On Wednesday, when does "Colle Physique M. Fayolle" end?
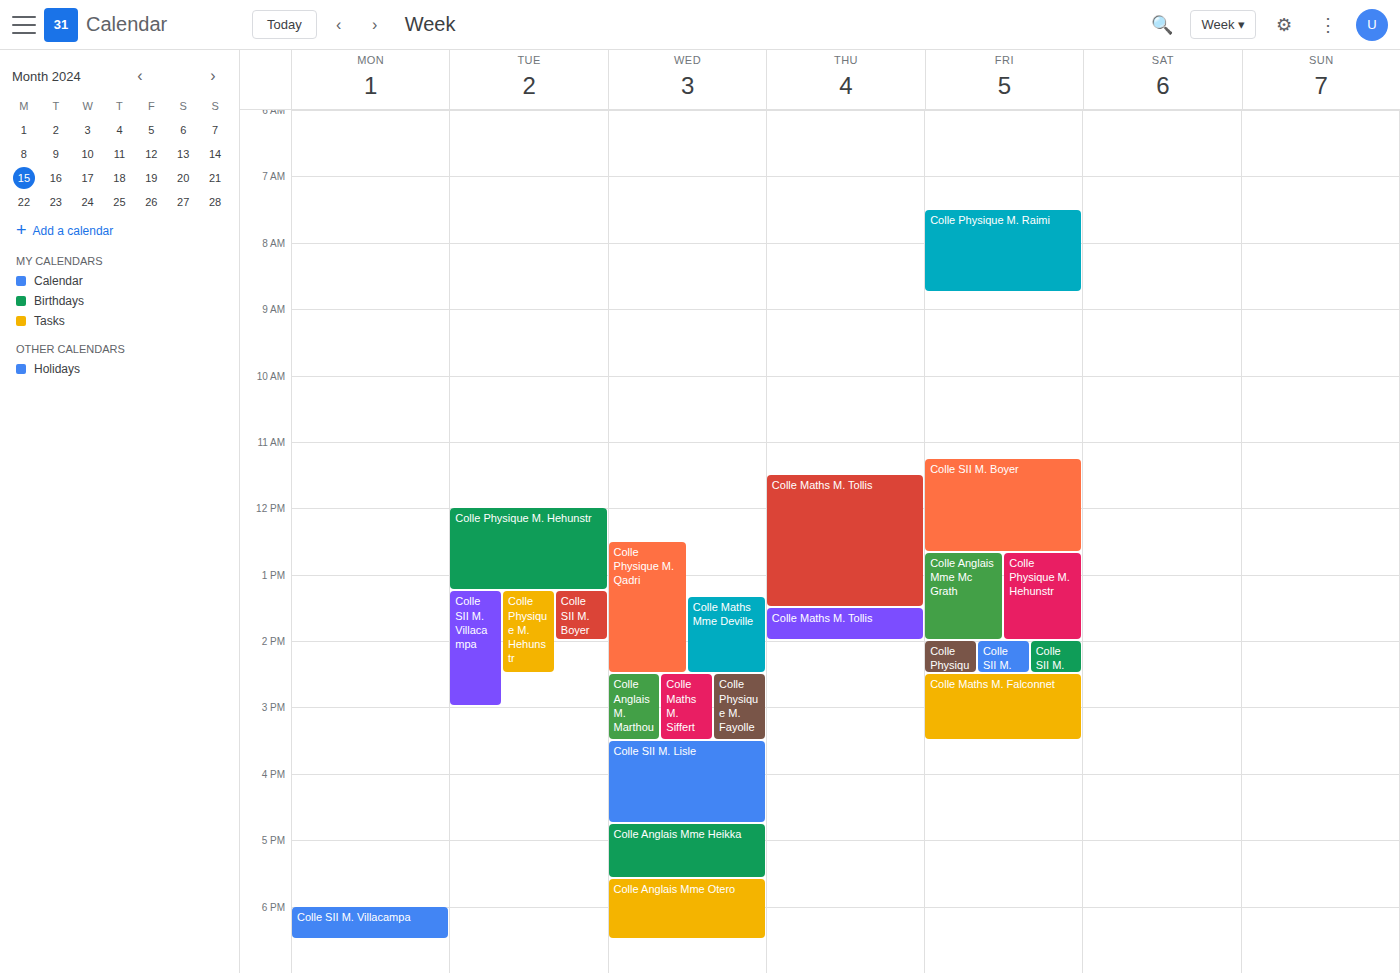
15:30